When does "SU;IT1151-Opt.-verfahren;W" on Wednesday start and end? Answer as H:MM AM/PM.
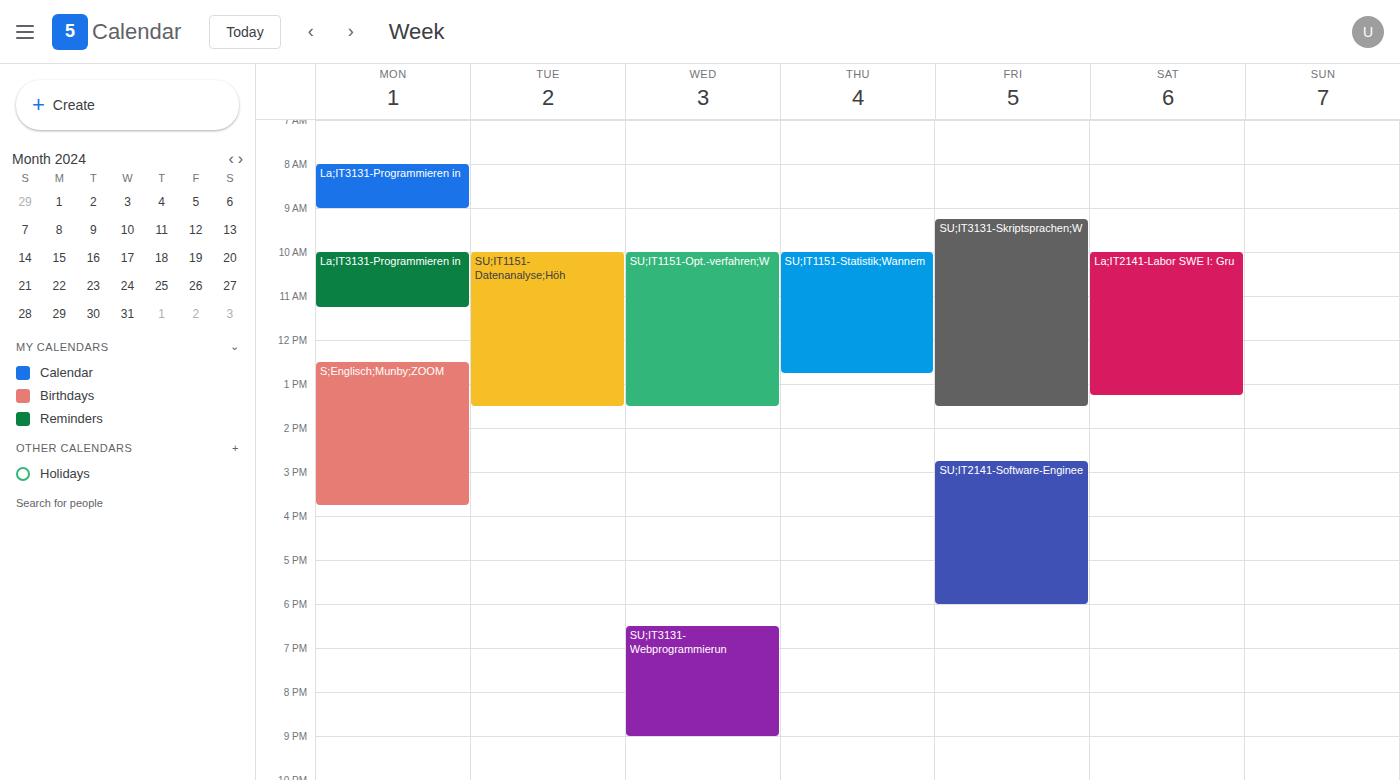
10:00 AM to 1:30 PM